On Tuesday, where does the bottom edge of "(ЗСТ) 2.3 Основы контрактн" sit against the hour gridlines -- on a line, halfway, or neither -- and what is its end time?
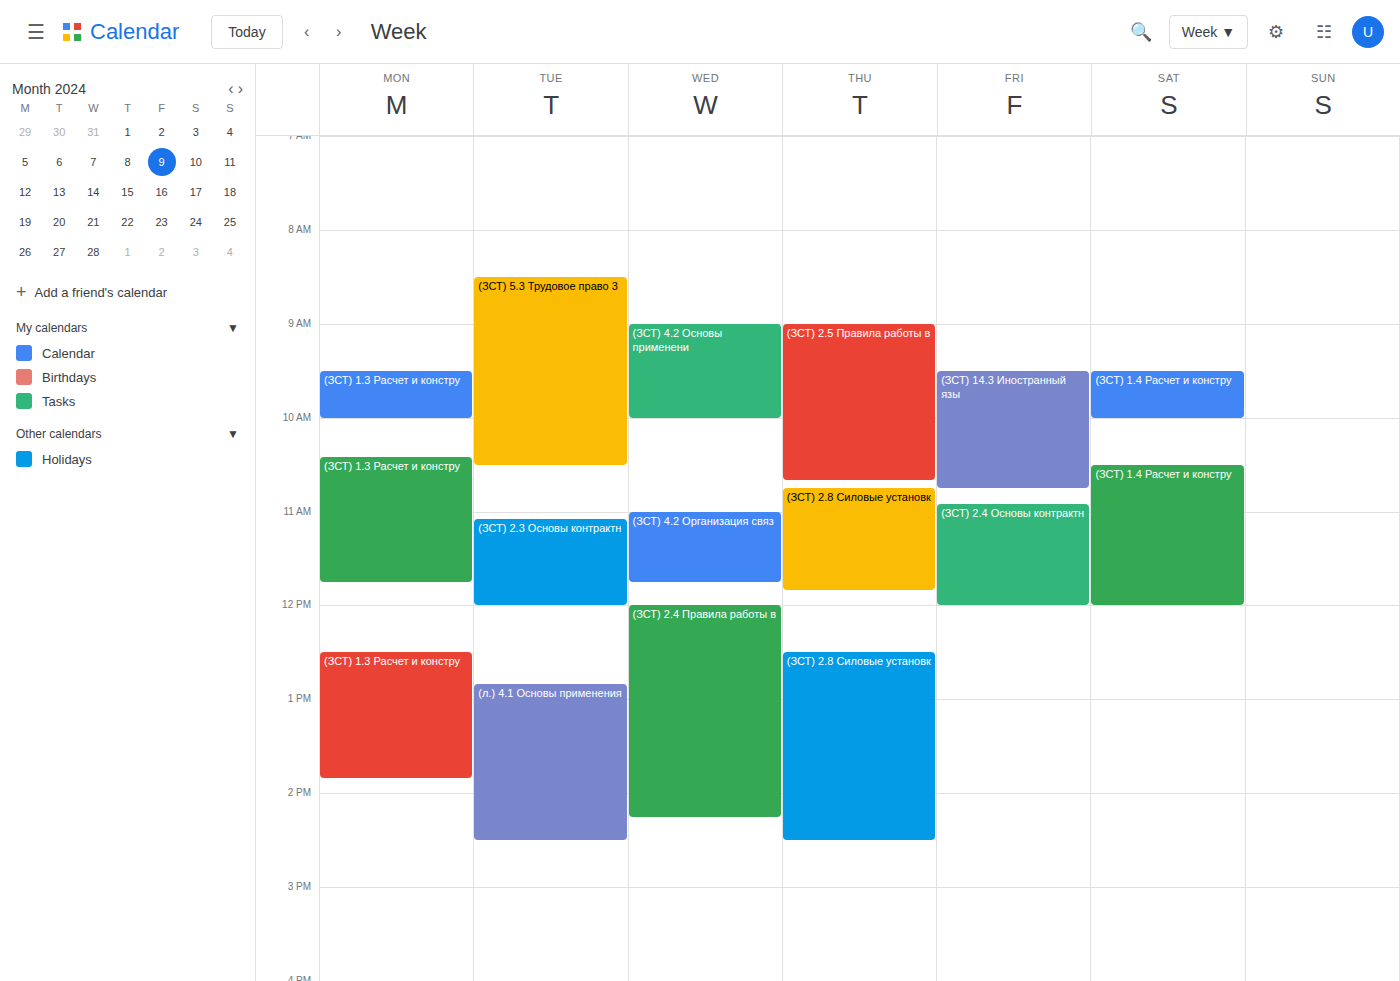
12:00 PM -- exactly on the 12 PM line.